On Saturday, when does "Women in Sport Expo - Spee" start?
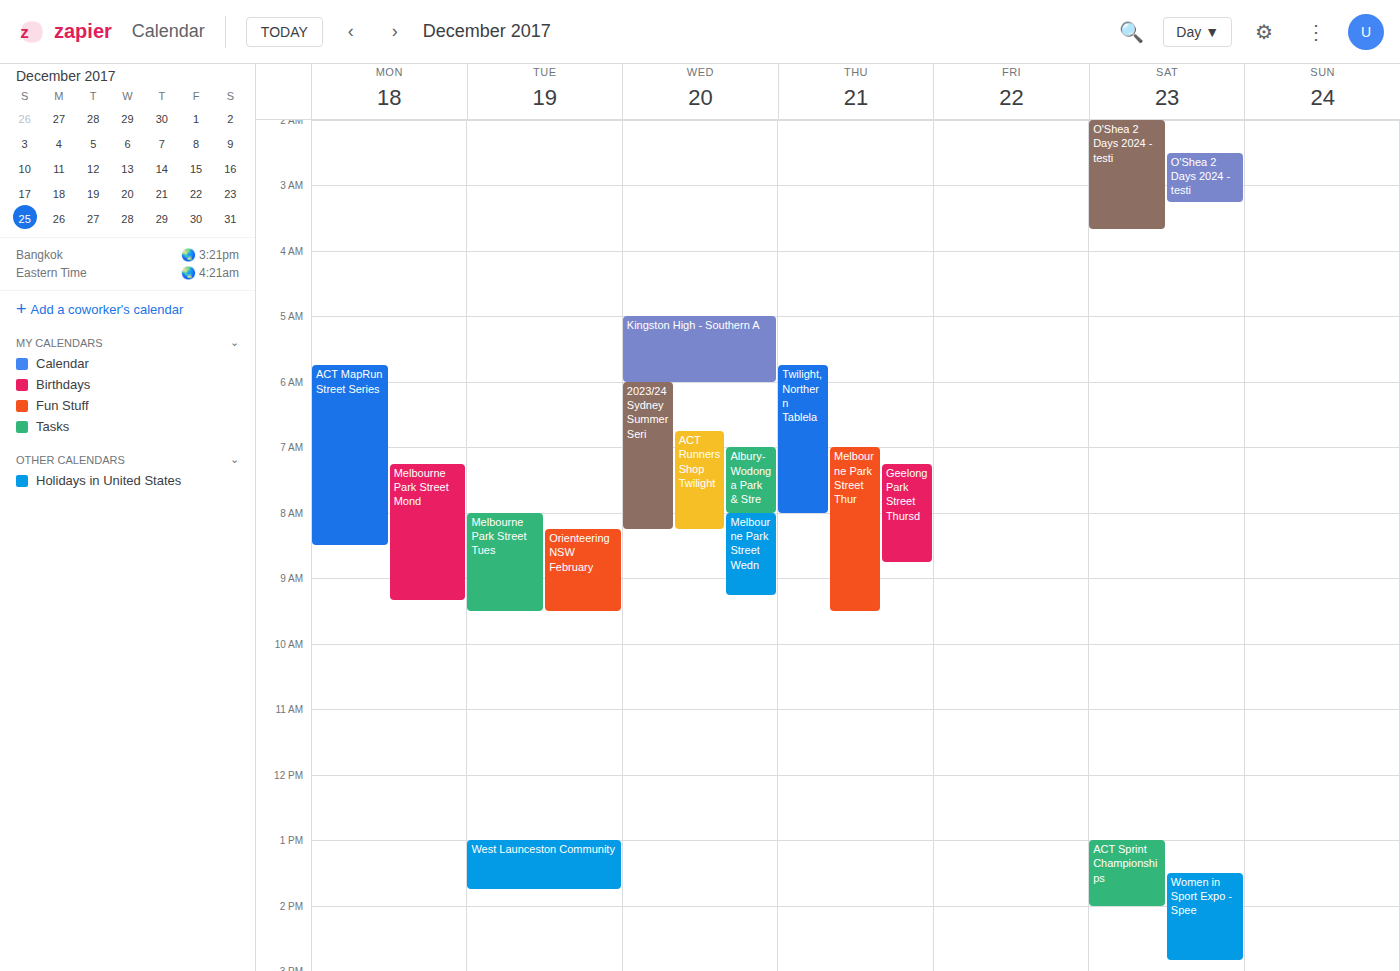
1:30 PM